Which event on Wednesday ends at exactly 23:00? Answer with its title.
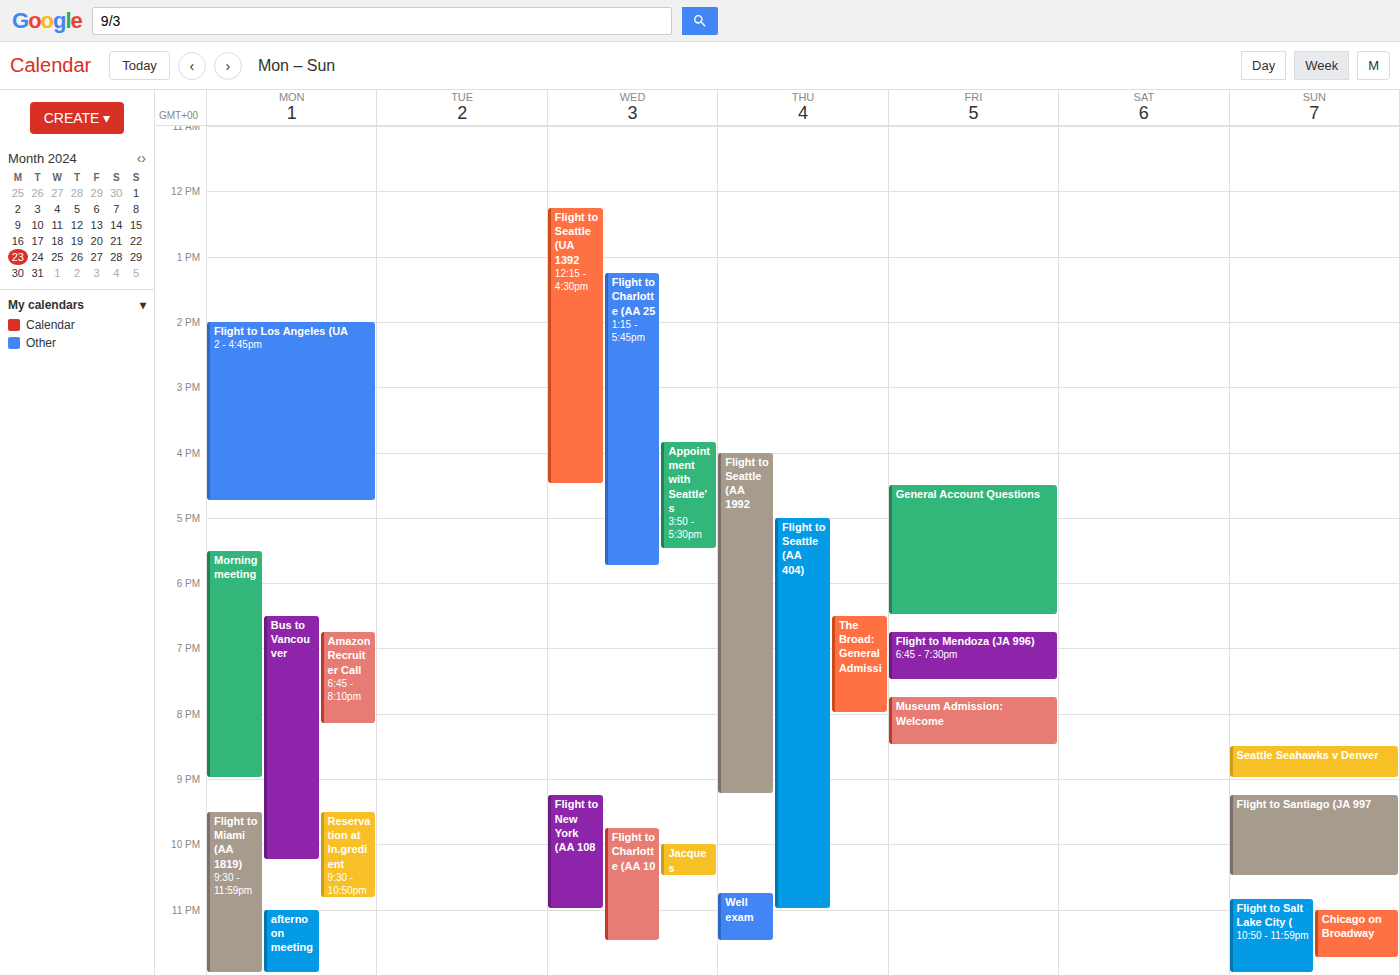
"Flight to New York (AA 108"